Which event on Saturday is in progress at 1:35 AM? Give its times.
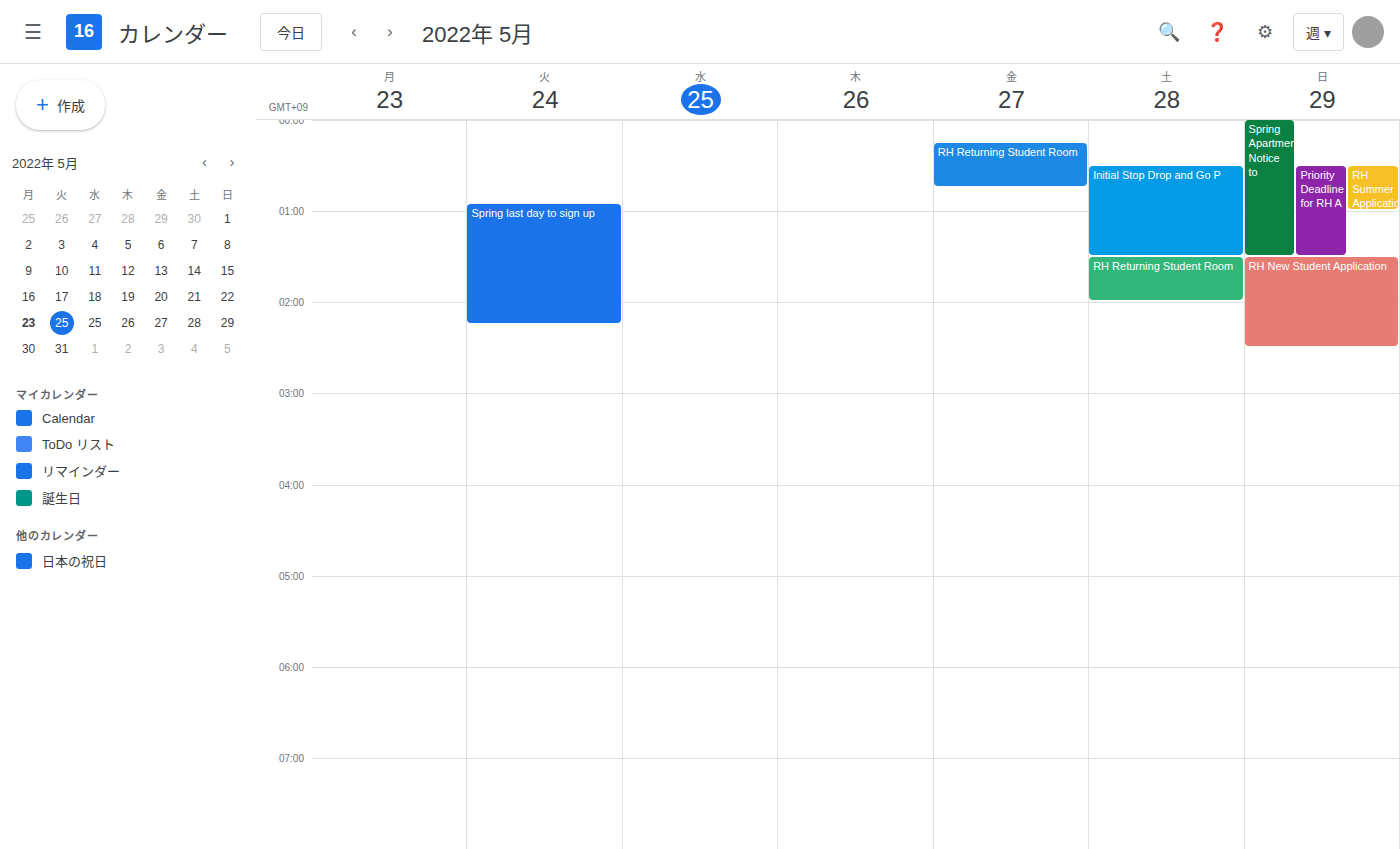
"RH Returning Student Room", 1:30 AM to 2:00 AM